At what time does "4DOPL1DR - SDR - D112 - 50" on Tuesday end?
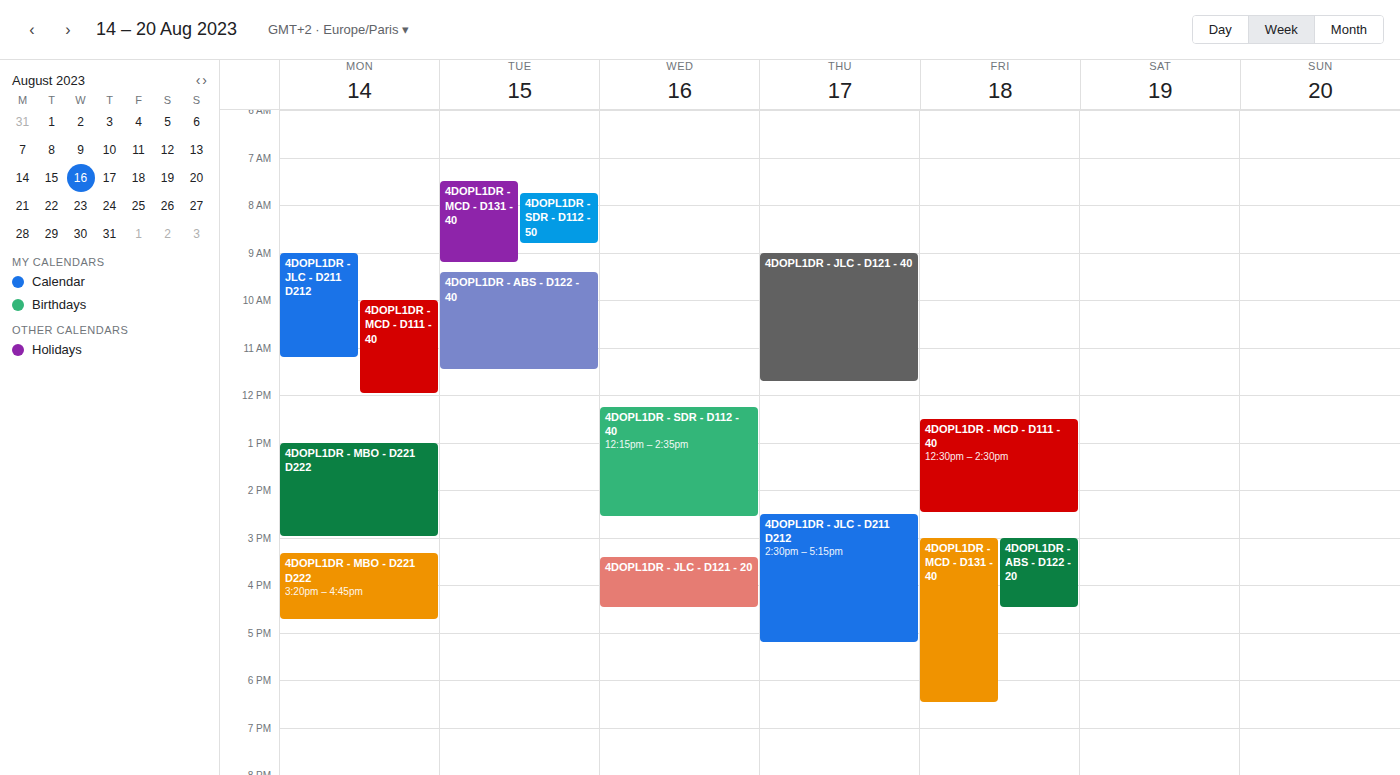
8:50 AM